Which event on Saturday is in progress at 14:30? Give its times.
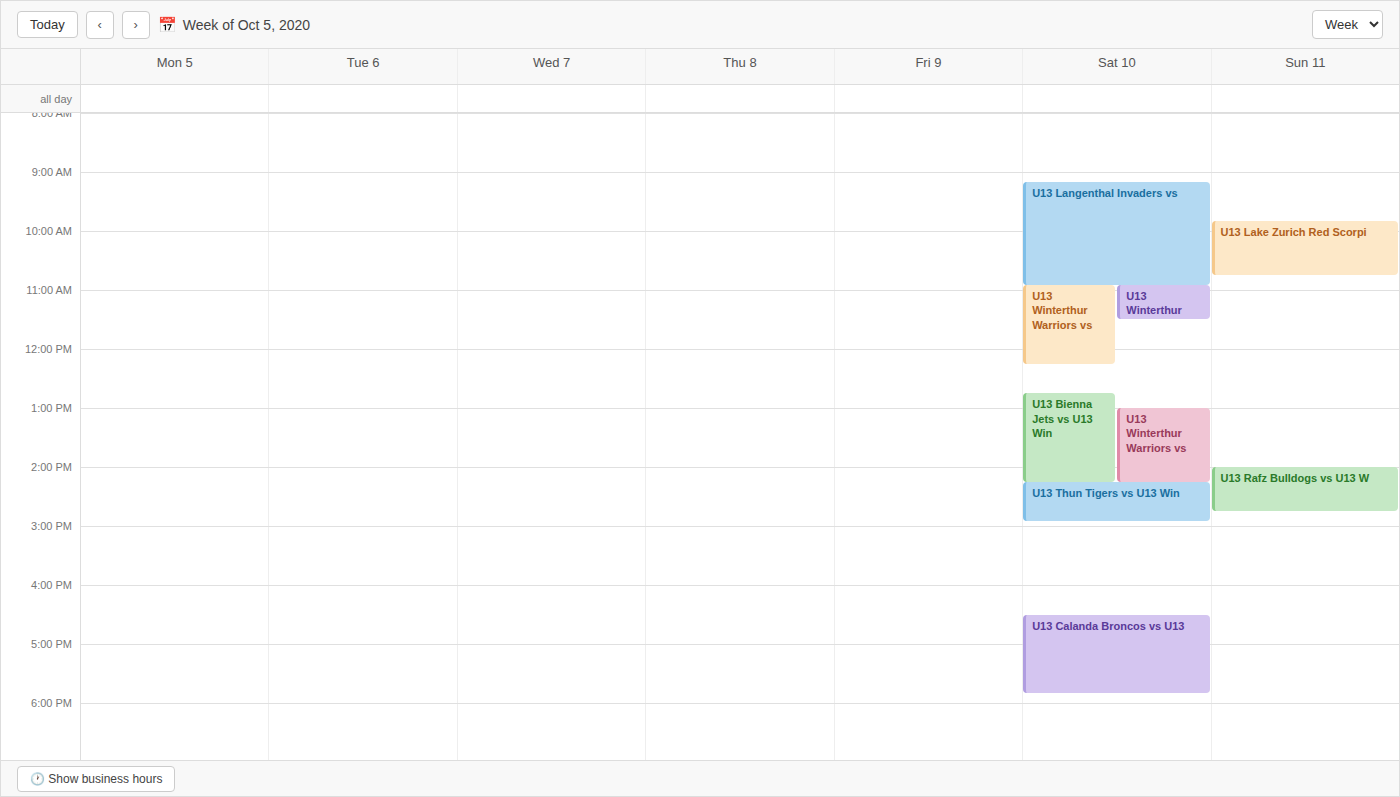
"U13 Thun Tigers vs U13 Win", 14:15 to 14:55